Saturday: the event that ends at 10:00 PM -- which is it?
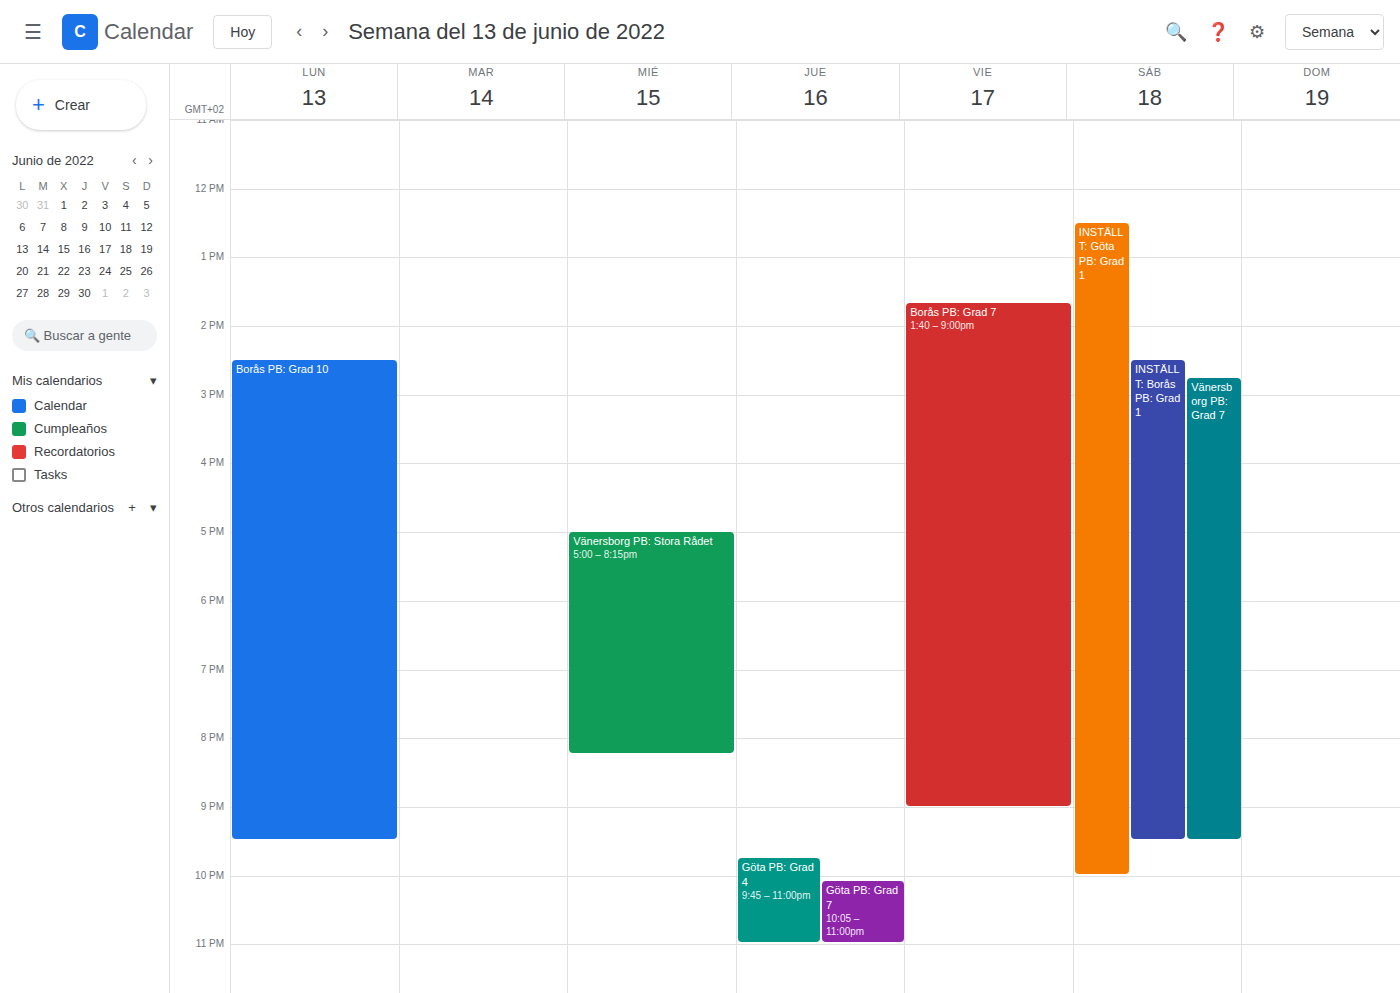
"INSTÄLLT: Göta PB: Grad 1"